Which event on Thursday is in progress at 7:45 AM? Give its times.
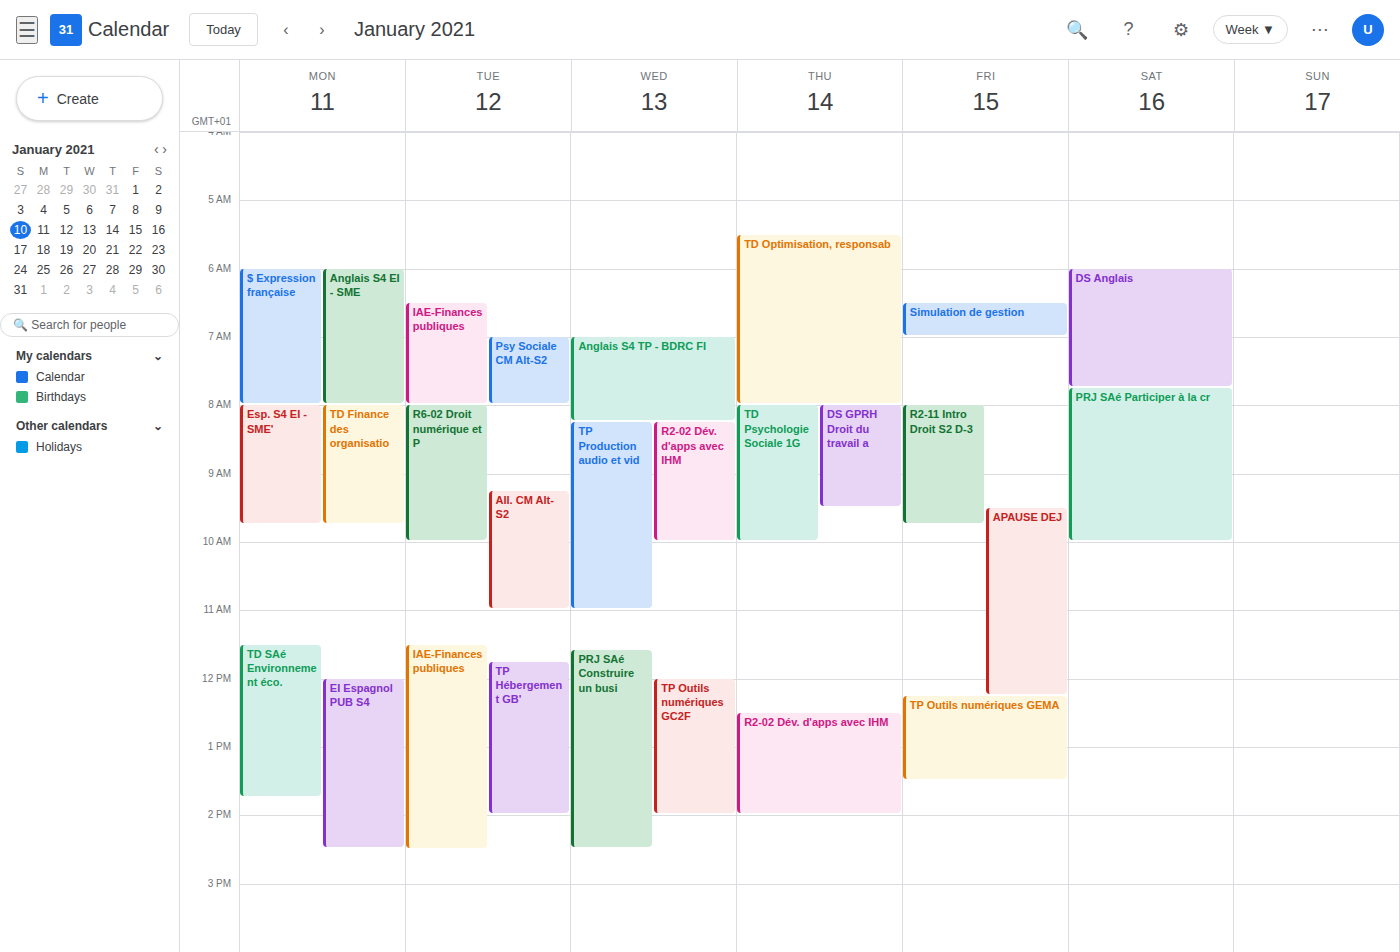
"TD Optimisation, responsab", 5:30 AM to 8:00 AM